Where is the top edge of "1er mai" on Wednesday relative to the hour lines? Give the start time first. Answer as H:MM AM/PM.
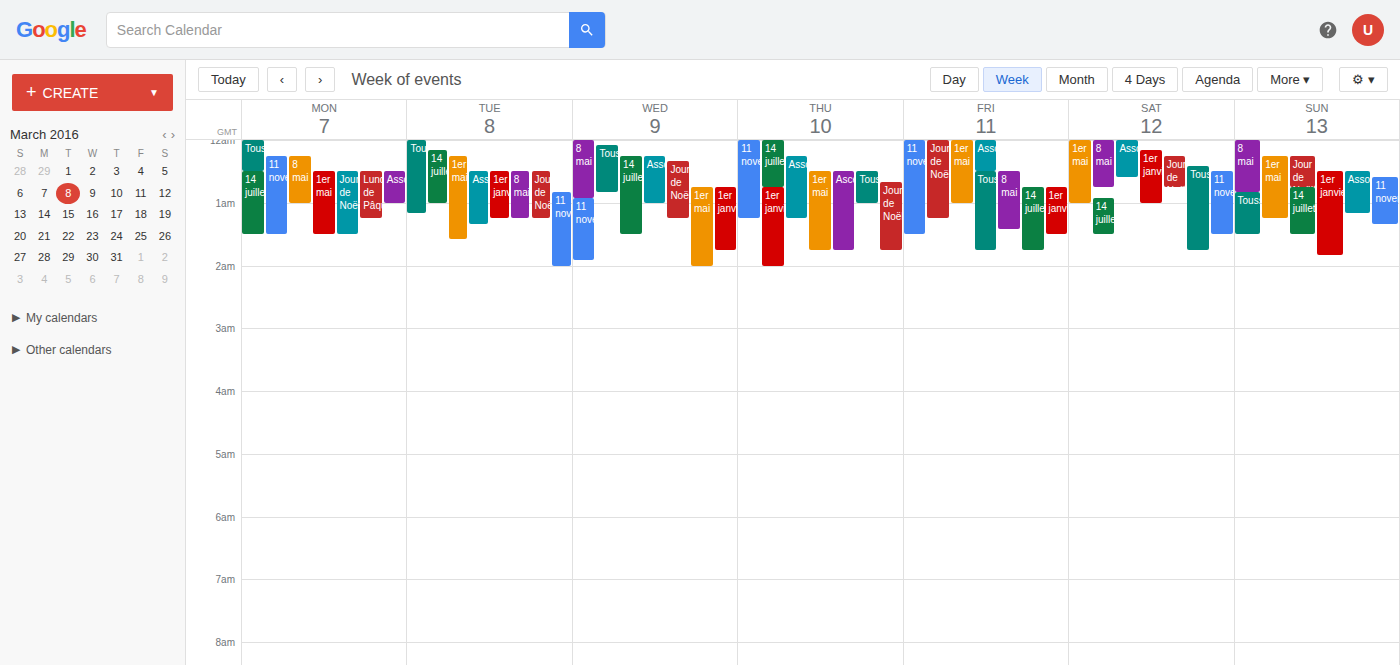
12:45 AM -- neither: three quarters of the way from the 12 AM line to the 1 AM line.